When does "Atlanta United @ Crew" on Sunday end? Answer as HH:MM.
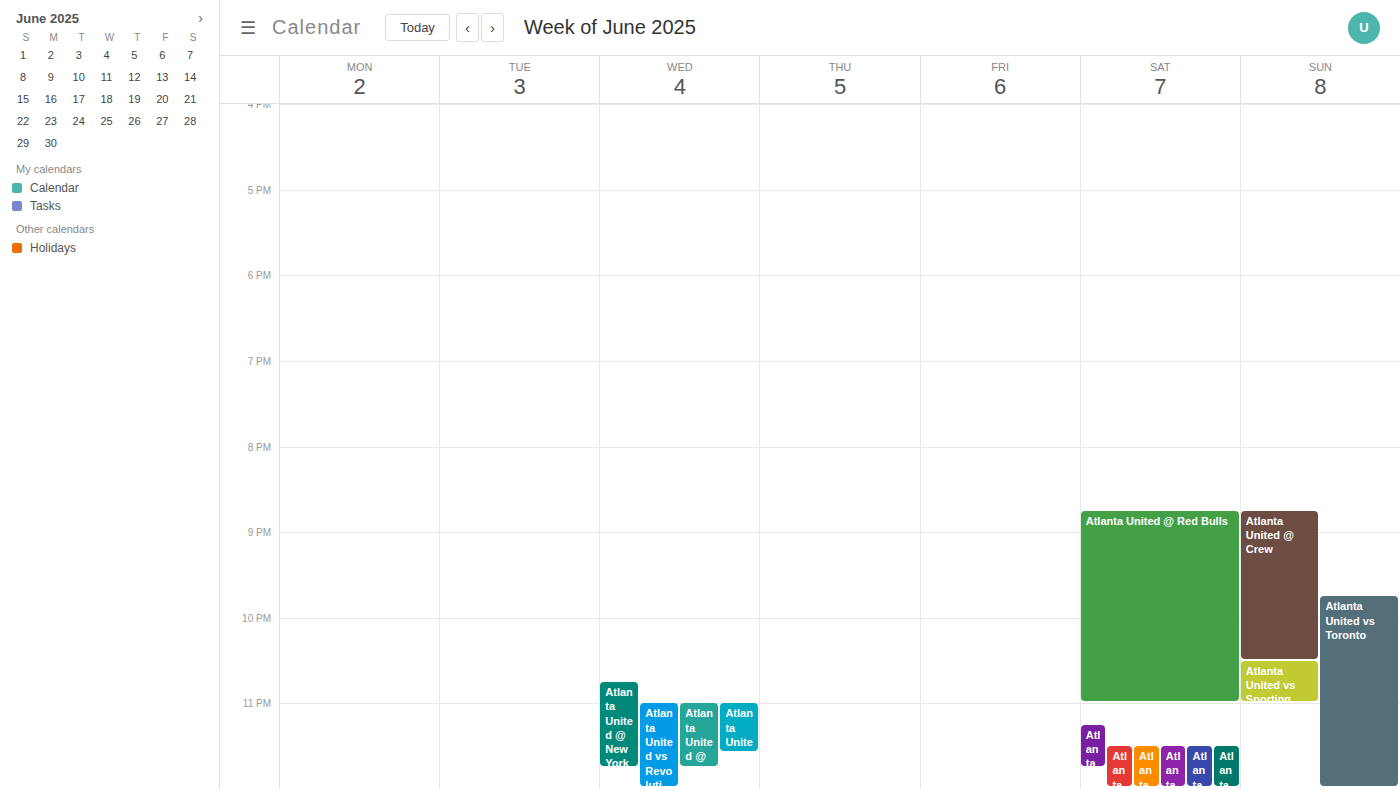
22:30